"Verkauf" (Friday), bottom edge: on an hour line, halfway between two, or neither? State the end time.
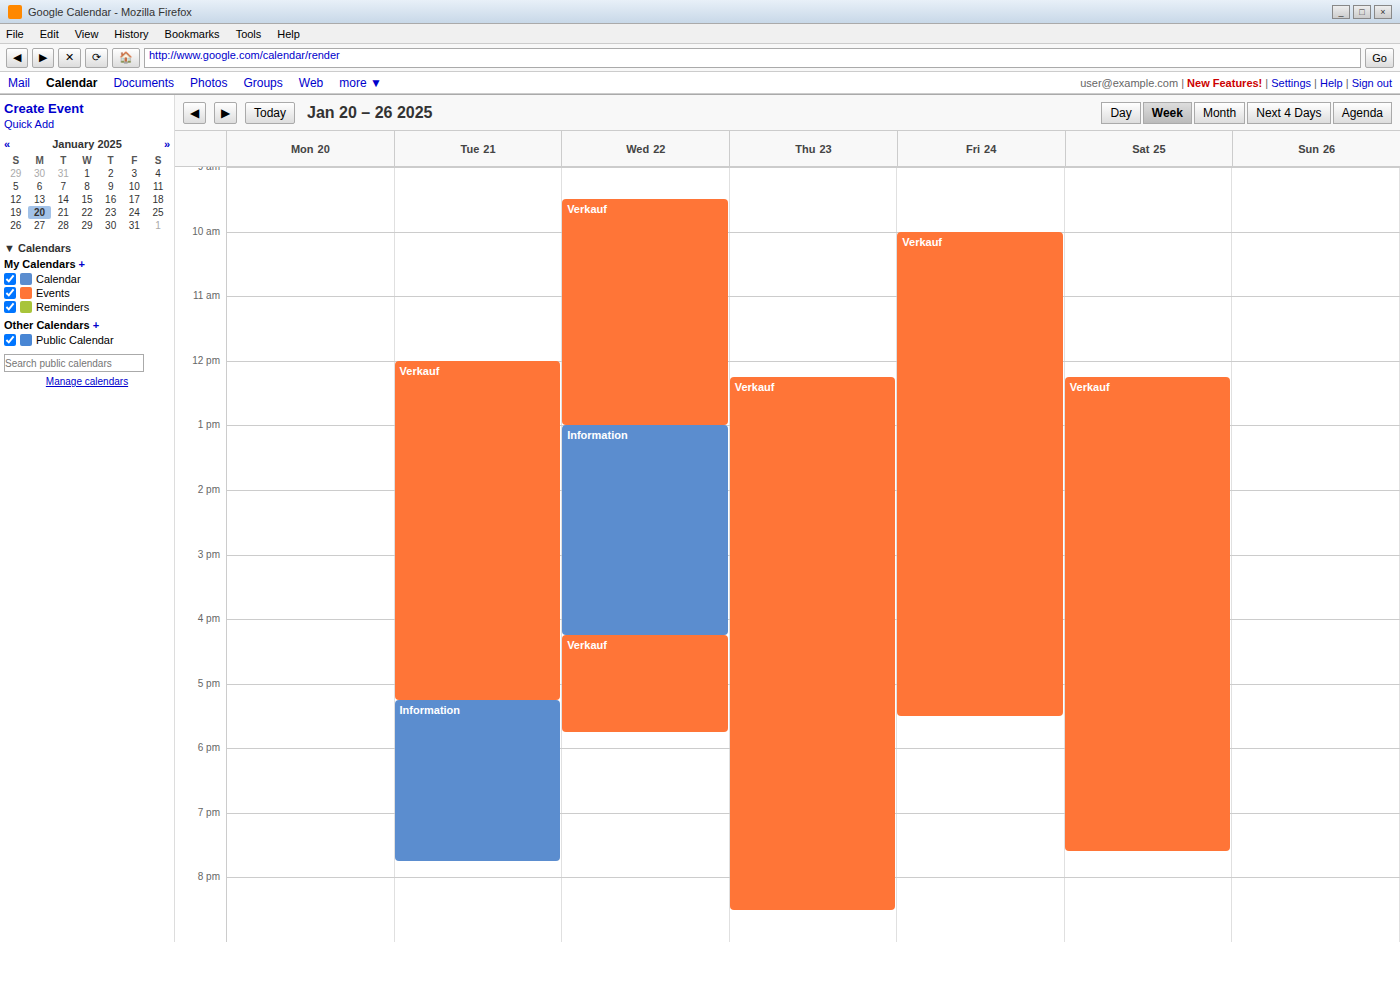
5:30 PM -- halfway between the 5 PM and 6 PM lines.